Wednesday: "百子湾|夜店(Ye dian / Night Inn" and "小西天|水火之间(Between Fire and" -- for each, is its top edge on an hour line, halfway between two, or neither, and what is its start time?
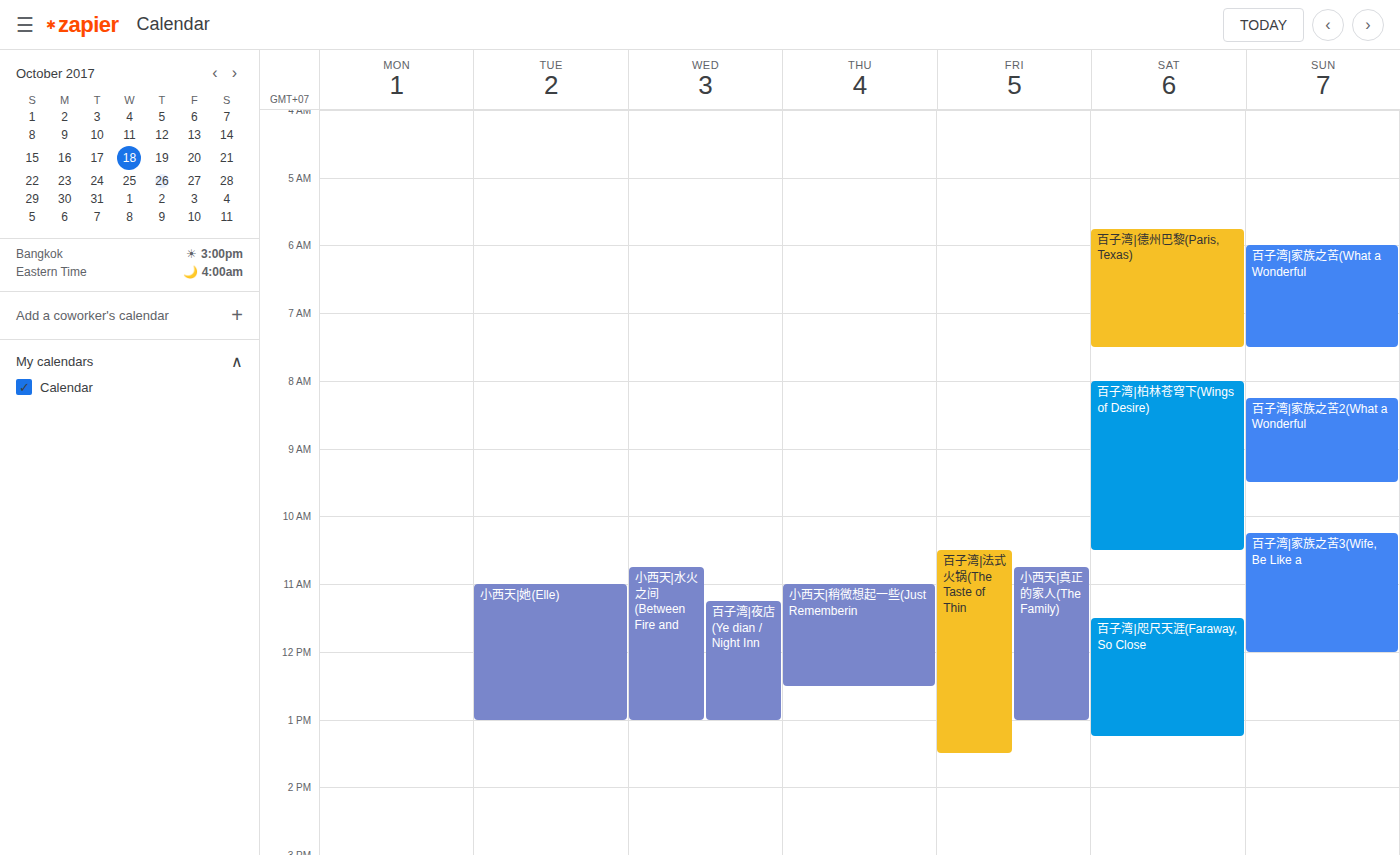
"百子湾|夜店(Ye dian / Night Inn": 11:15 AM, neither: a quarter of the way from the 11 AM line to the 12 PM line. "小西天|水火之间(Between Fire and": 10:45 AM, neither: three quarters of the way from the 10 AM line to the 11 AM line.